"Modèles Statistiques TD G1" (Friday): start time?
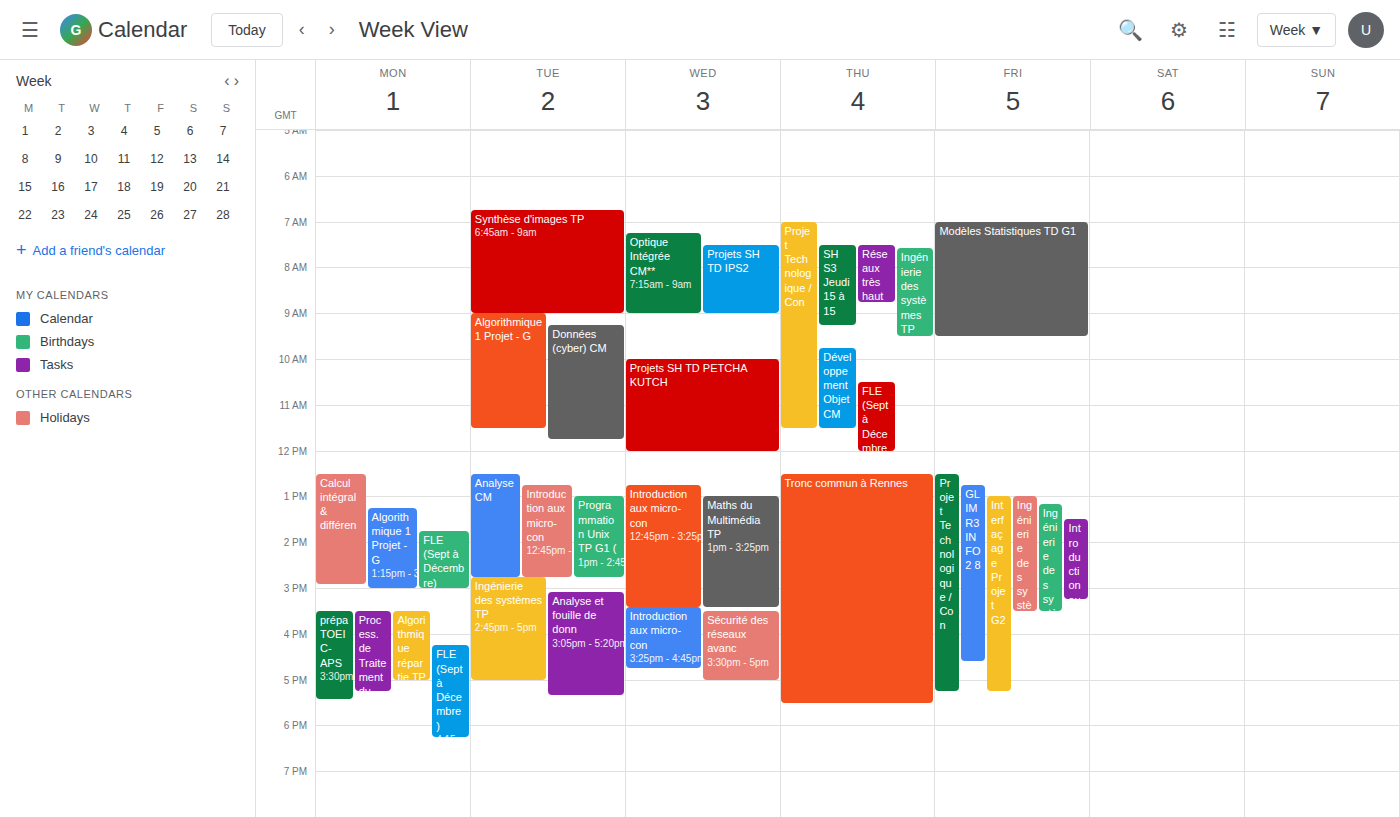
07:00